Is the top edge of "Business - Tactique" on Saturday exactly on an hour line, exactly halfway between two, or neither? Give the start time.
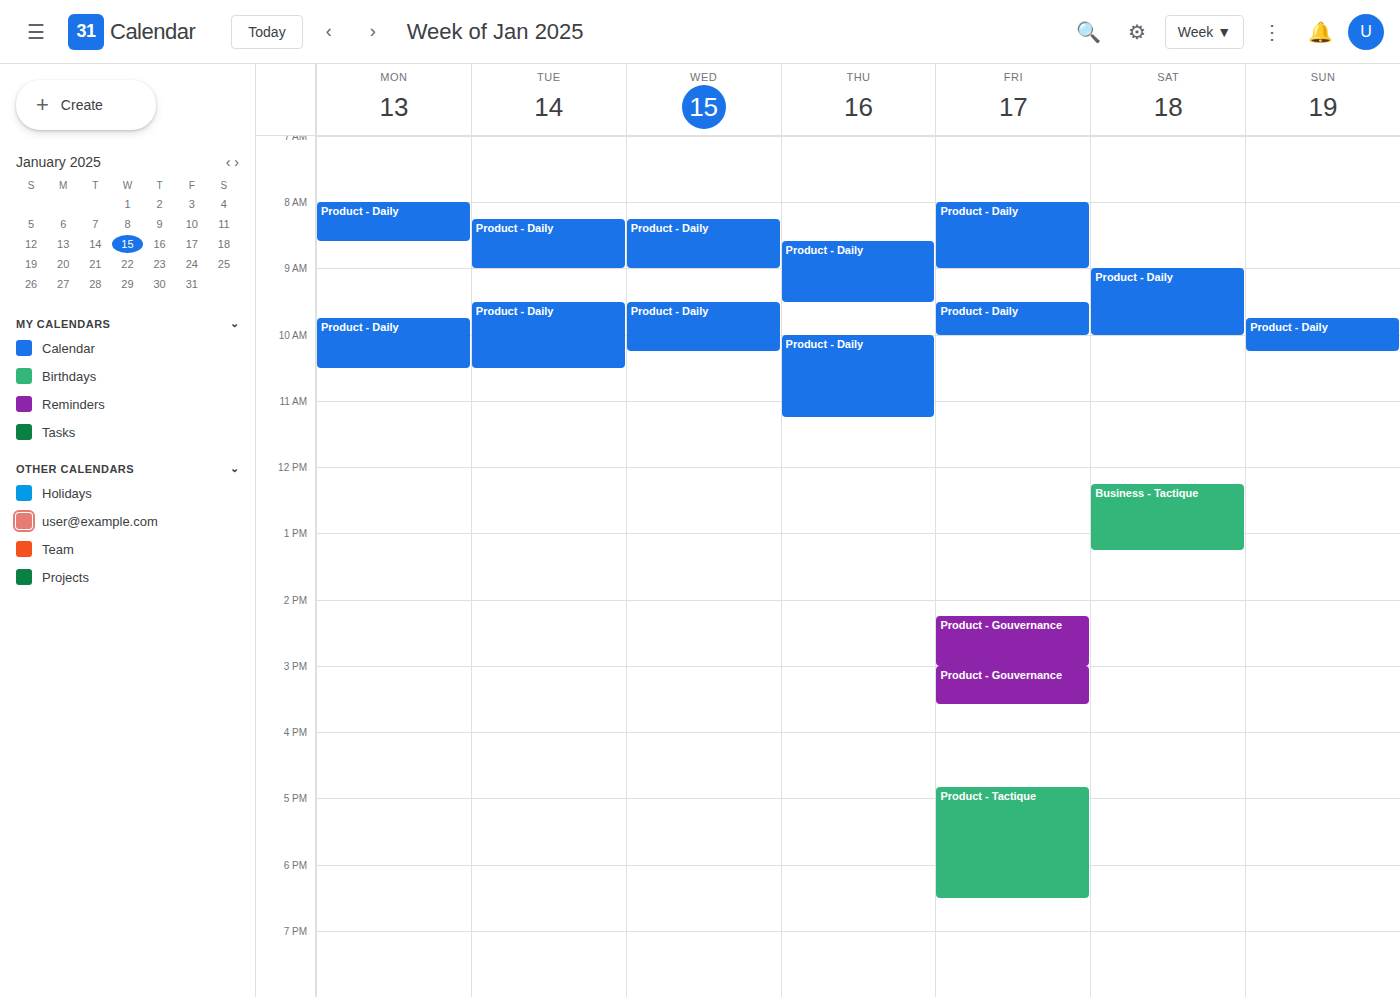
12:15 PM -- neither: a quarter of the way from the 12 PM line to the 1 PM line.